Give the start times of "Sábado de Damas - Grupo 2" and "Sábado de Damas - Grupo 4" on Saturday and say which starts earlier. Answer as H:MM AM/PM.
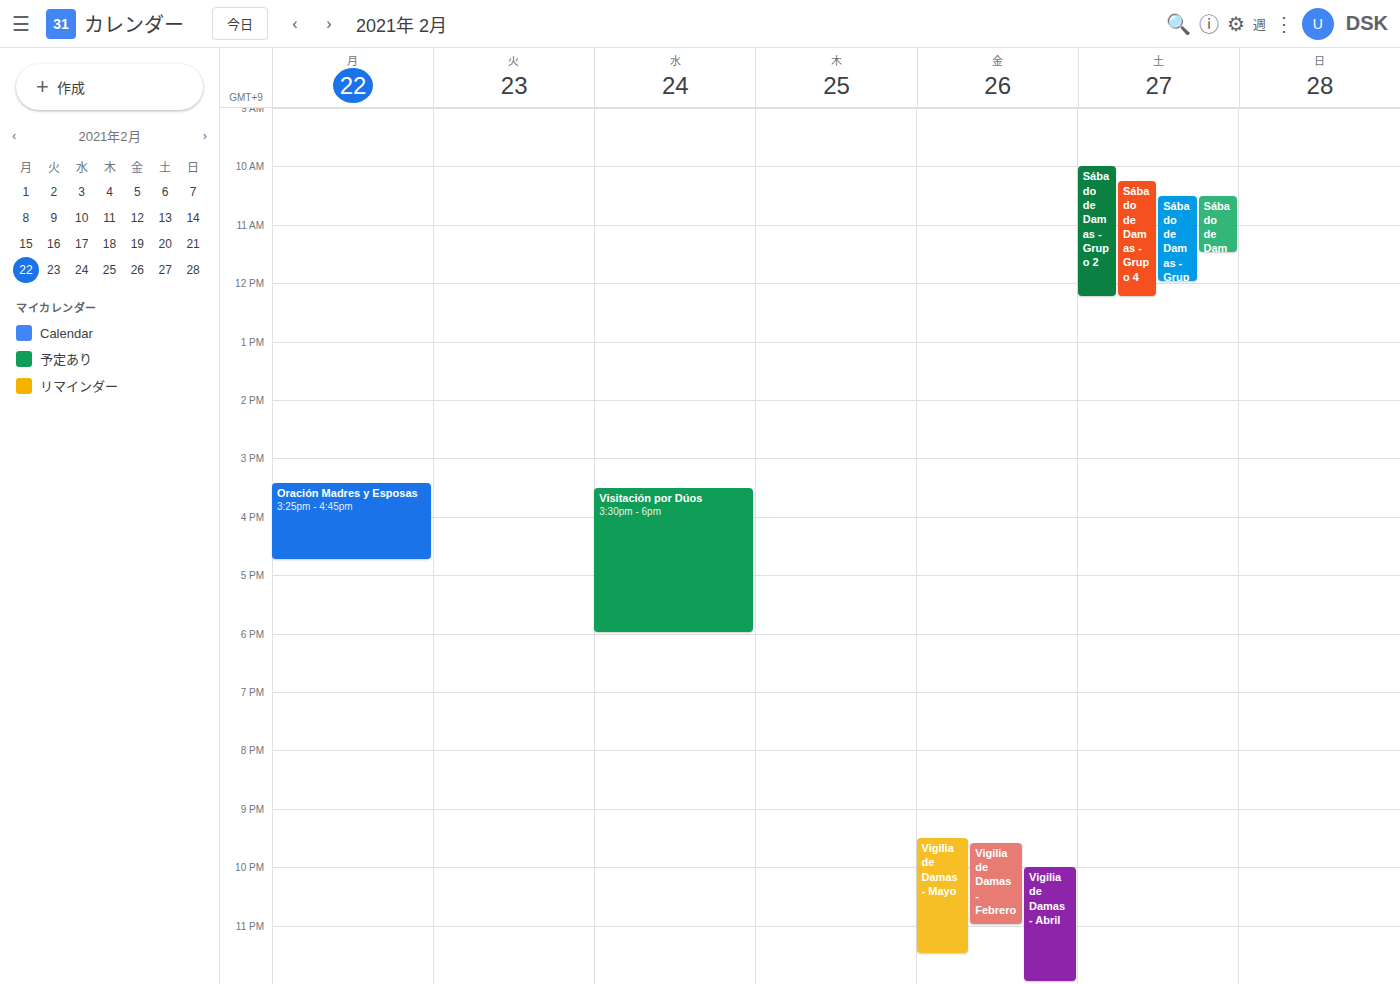
"Sábado de Damas - Grupo 2" 10:00 AM; "Sábado de Damas - Grupo 4" 10:15 AM.